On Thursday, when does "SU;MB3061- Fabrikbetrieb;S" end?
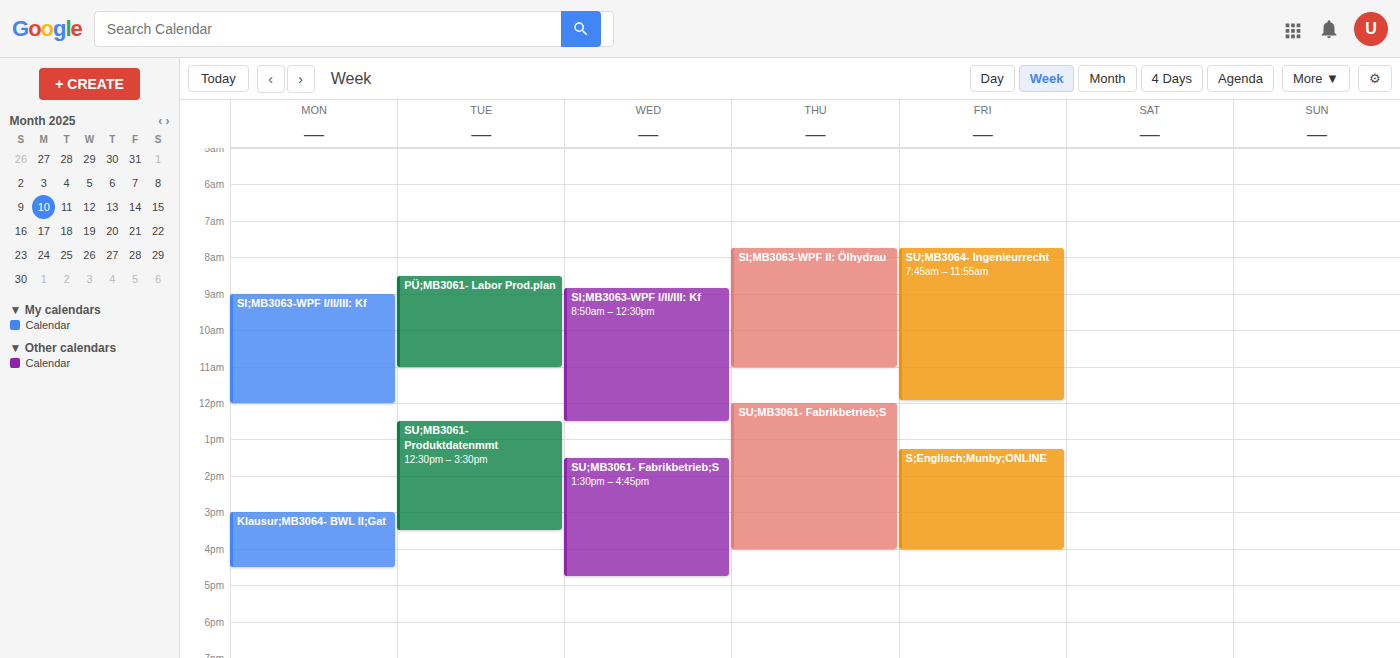
4:00 PM